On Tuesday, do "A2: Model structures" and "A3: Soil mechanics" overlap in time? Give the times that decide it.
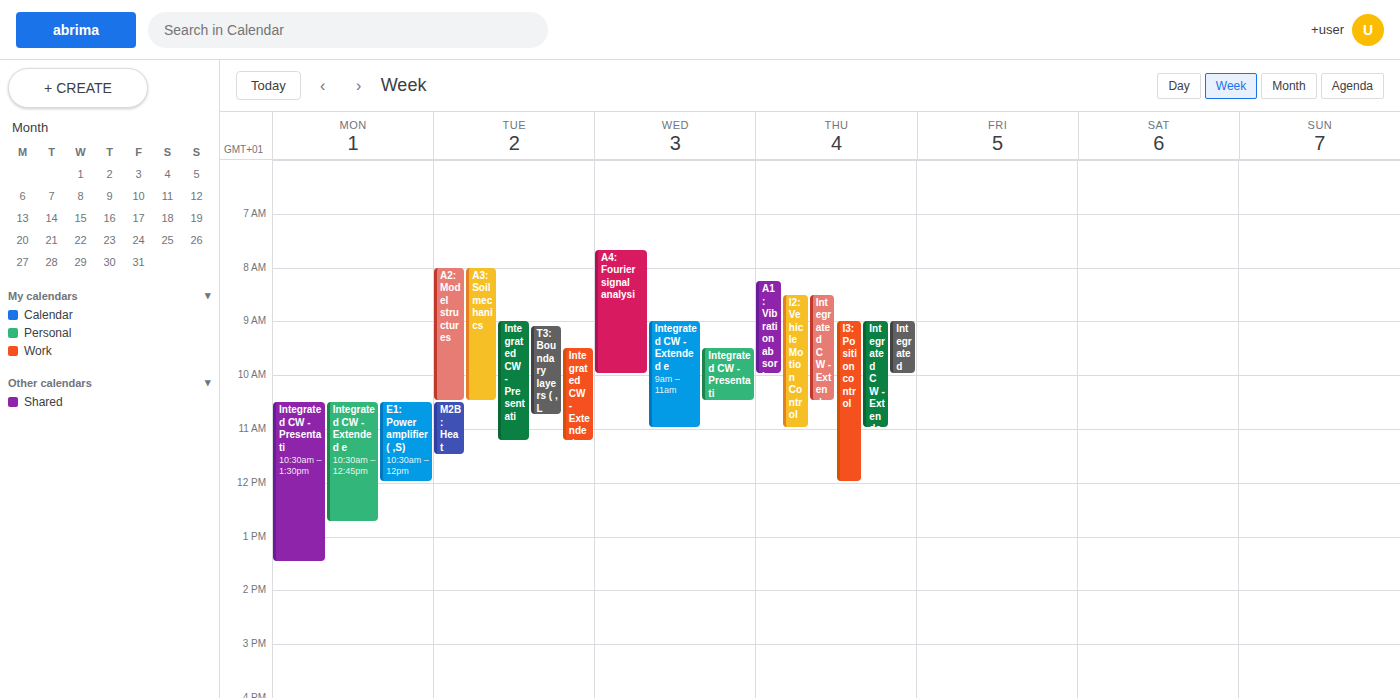
"A2: Model structures" runs 8:00 AM to 10:30 AM, inside "A3: Soil mechanics" -- they overlap.